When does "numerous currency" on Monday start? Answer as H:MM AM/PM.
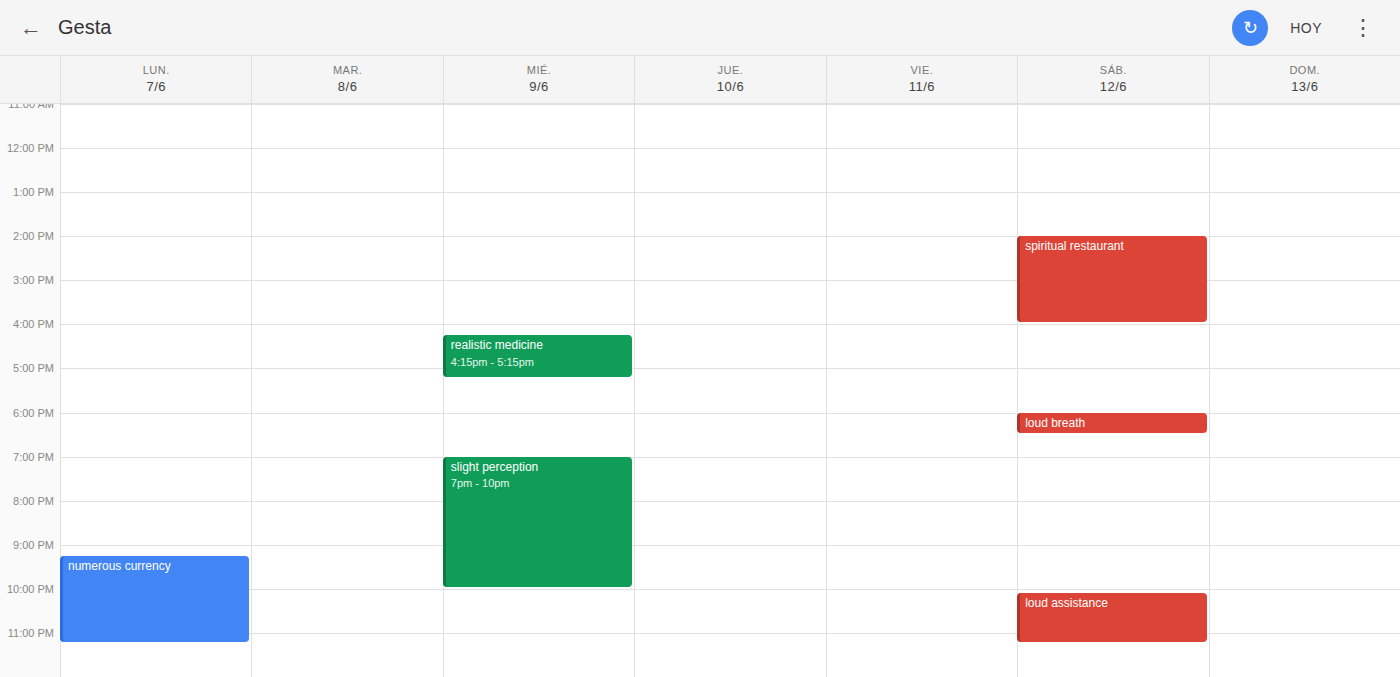
9:15 PM